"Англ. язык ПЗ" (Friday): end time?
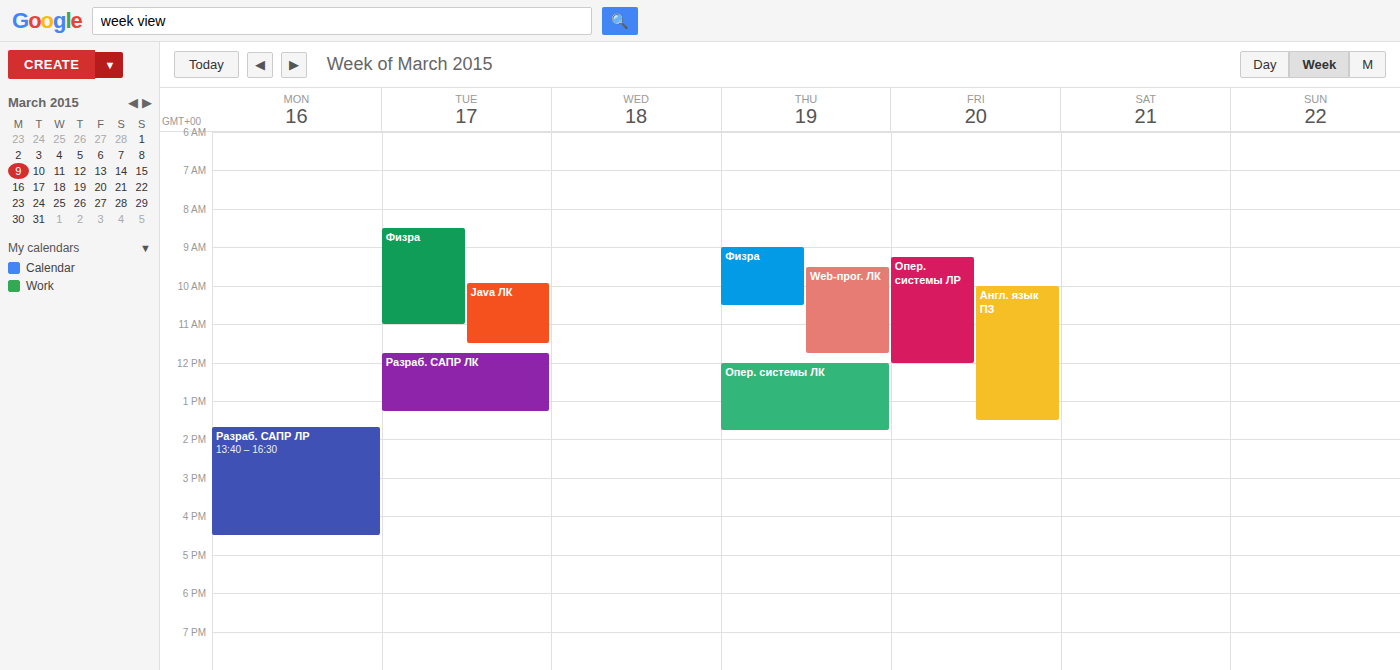
1:30 PM